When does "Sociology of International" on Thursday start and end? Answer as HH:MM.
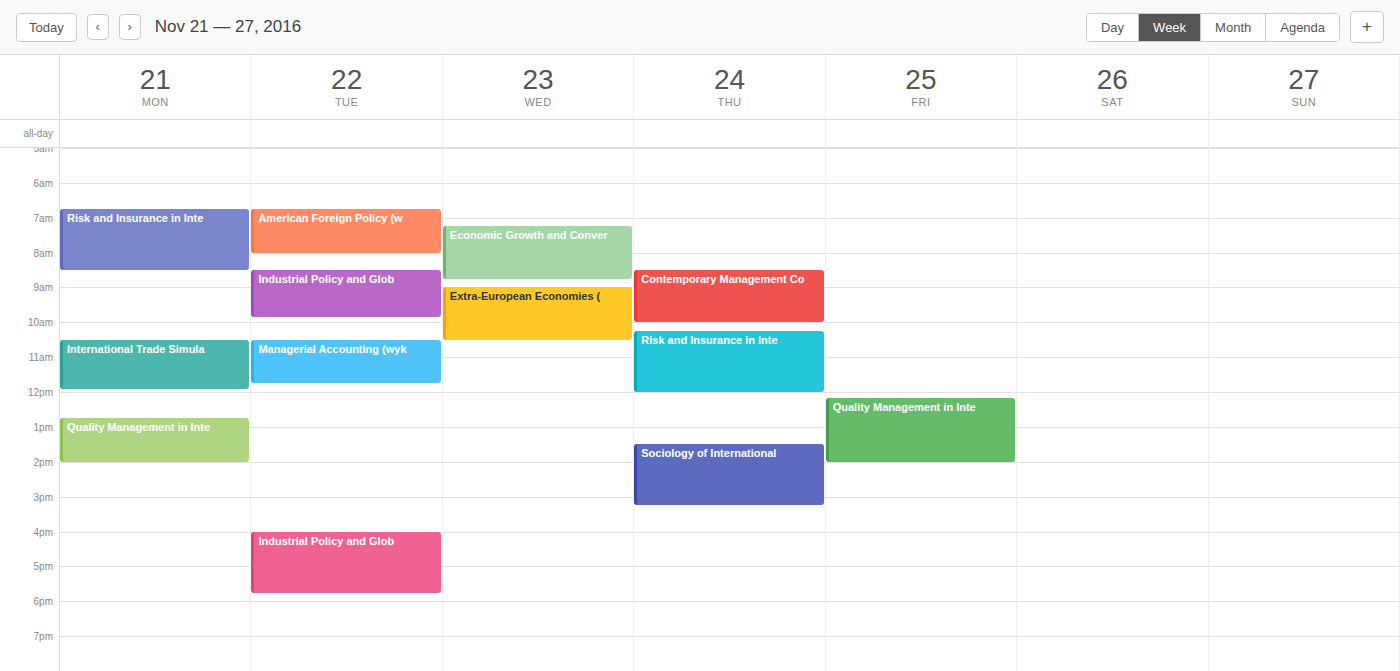
13:30 to 15:15